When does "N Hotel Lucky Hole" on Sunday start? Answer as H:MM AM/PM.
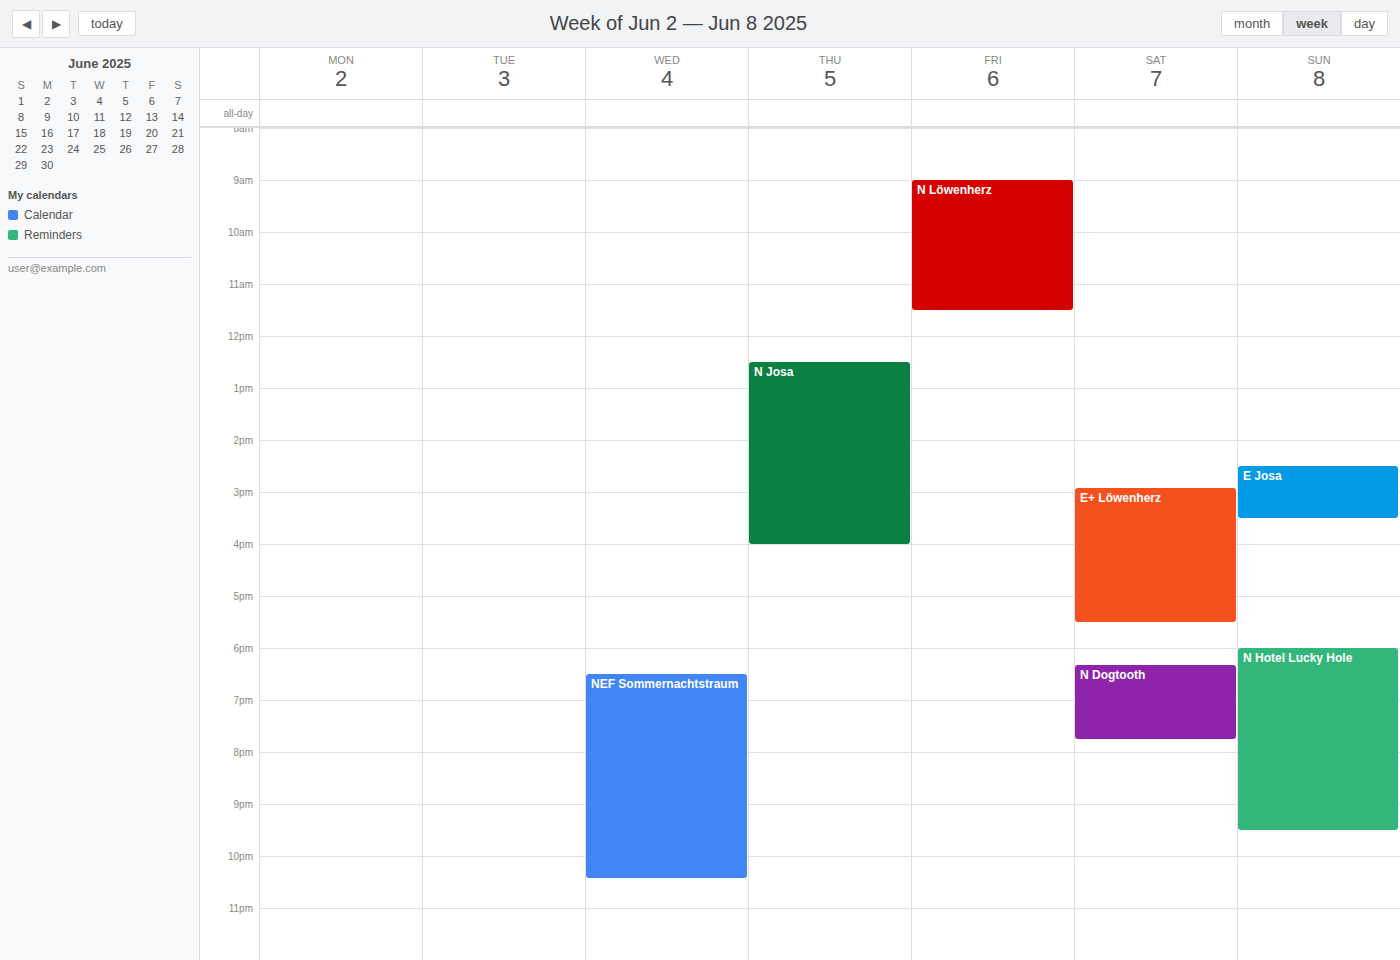
6:00 PM